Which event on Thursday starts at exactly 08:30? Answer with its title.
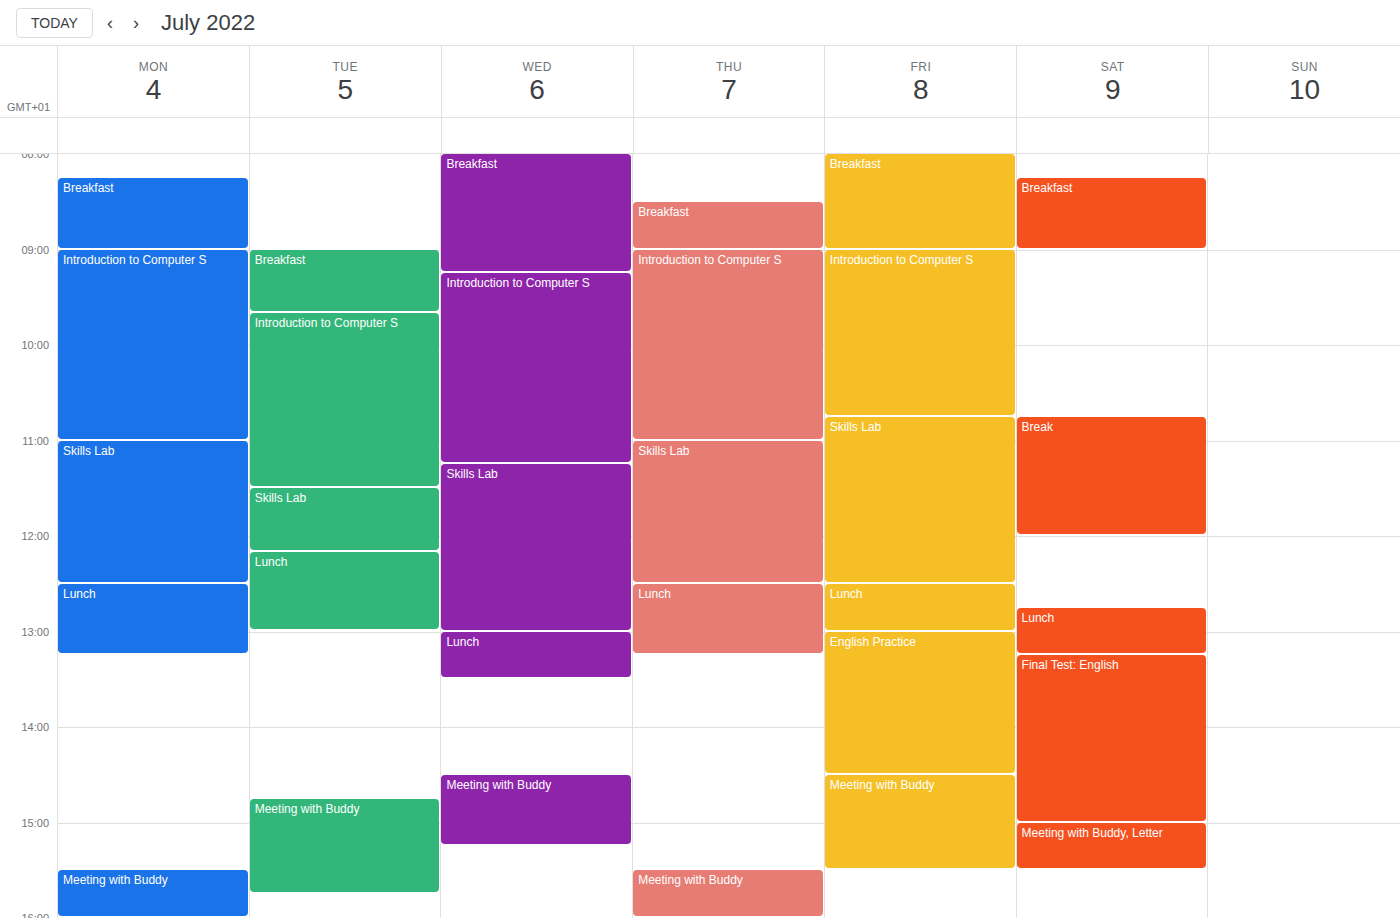
"Breakfast"